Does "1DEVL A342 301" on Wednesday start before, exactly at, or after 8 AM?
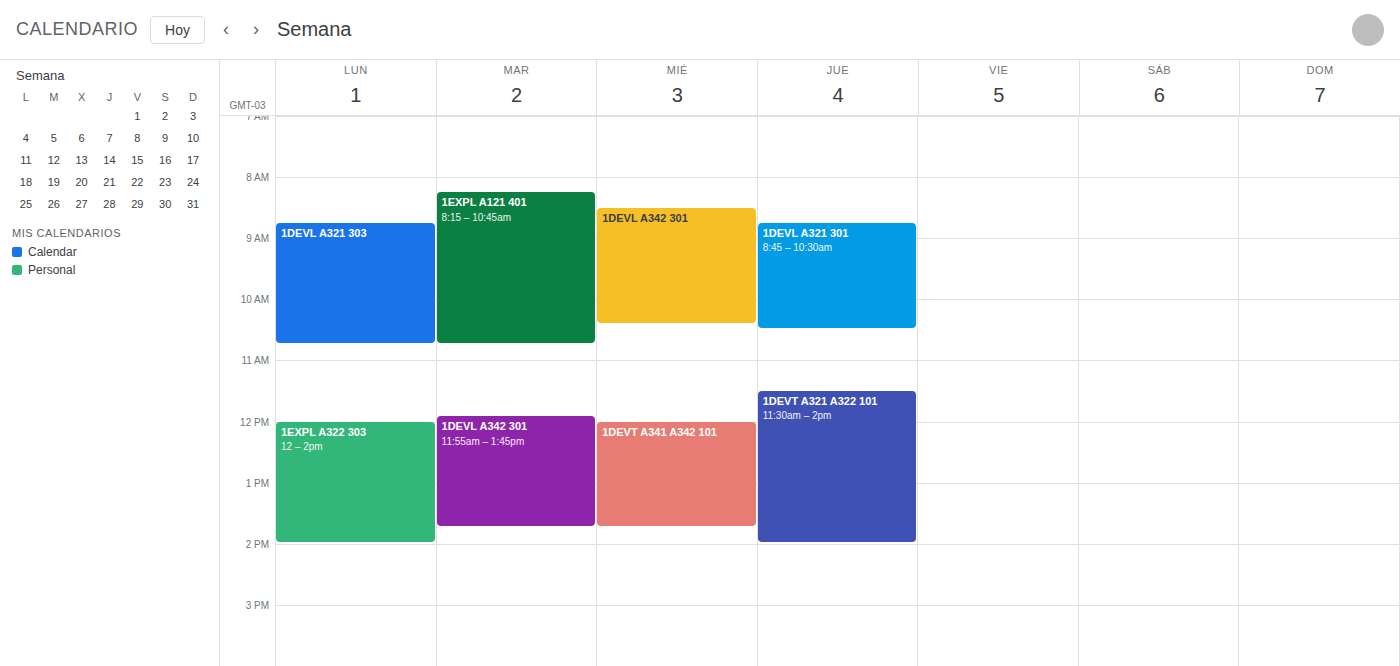
8:30 AM -- after 8 AM, 30 minutes below the 8 AM line.